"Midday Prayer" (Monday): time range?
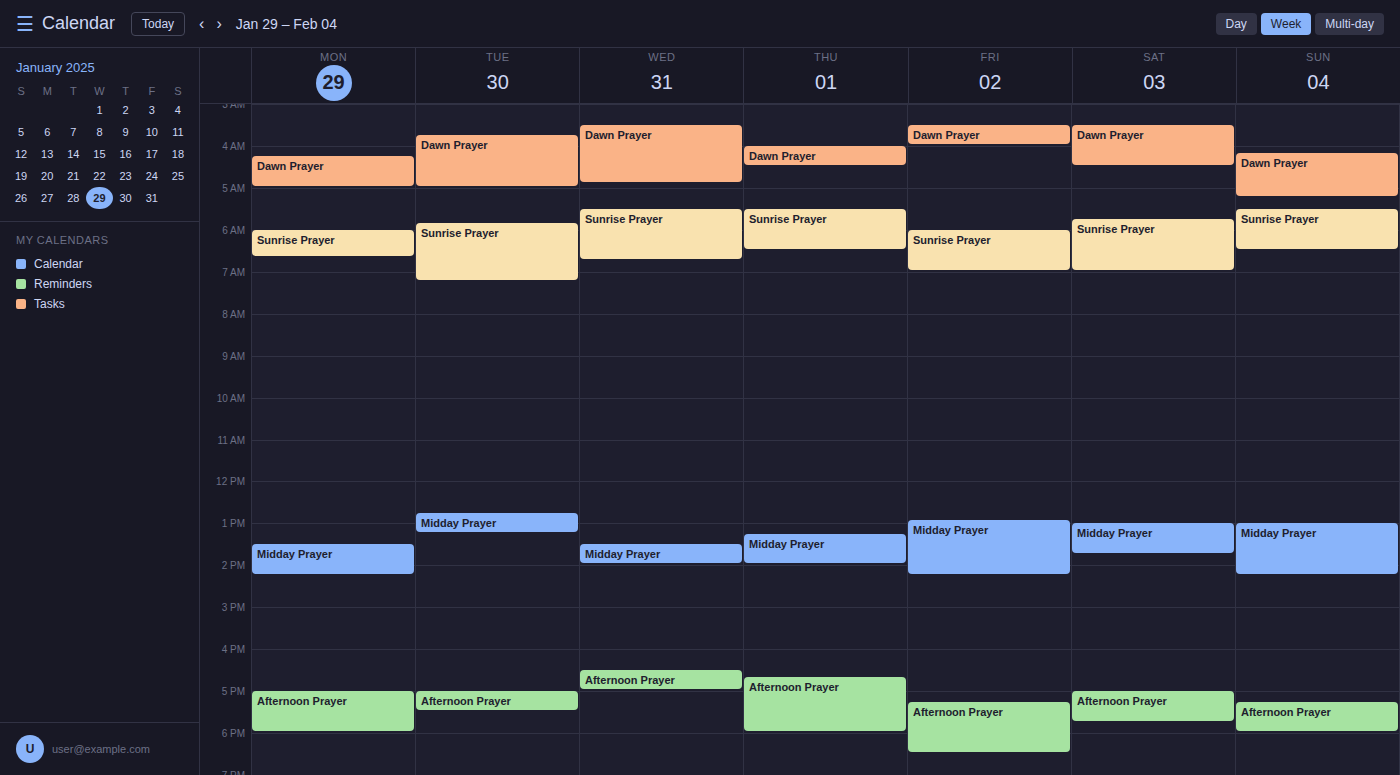
1:30 PM to 2:15 PM